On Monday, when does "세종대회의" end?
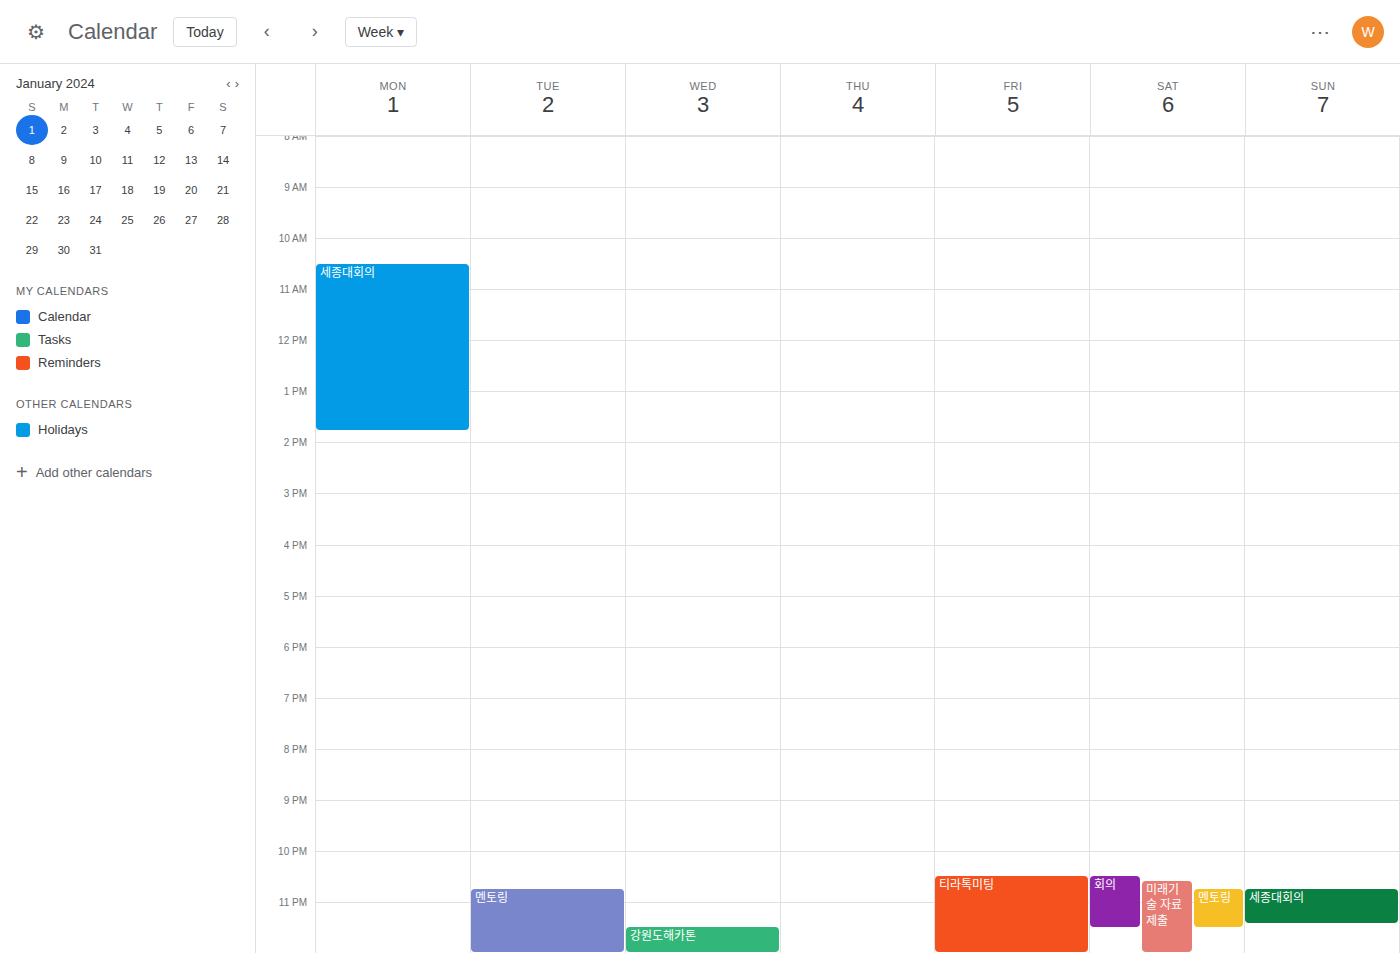
1:45 PM